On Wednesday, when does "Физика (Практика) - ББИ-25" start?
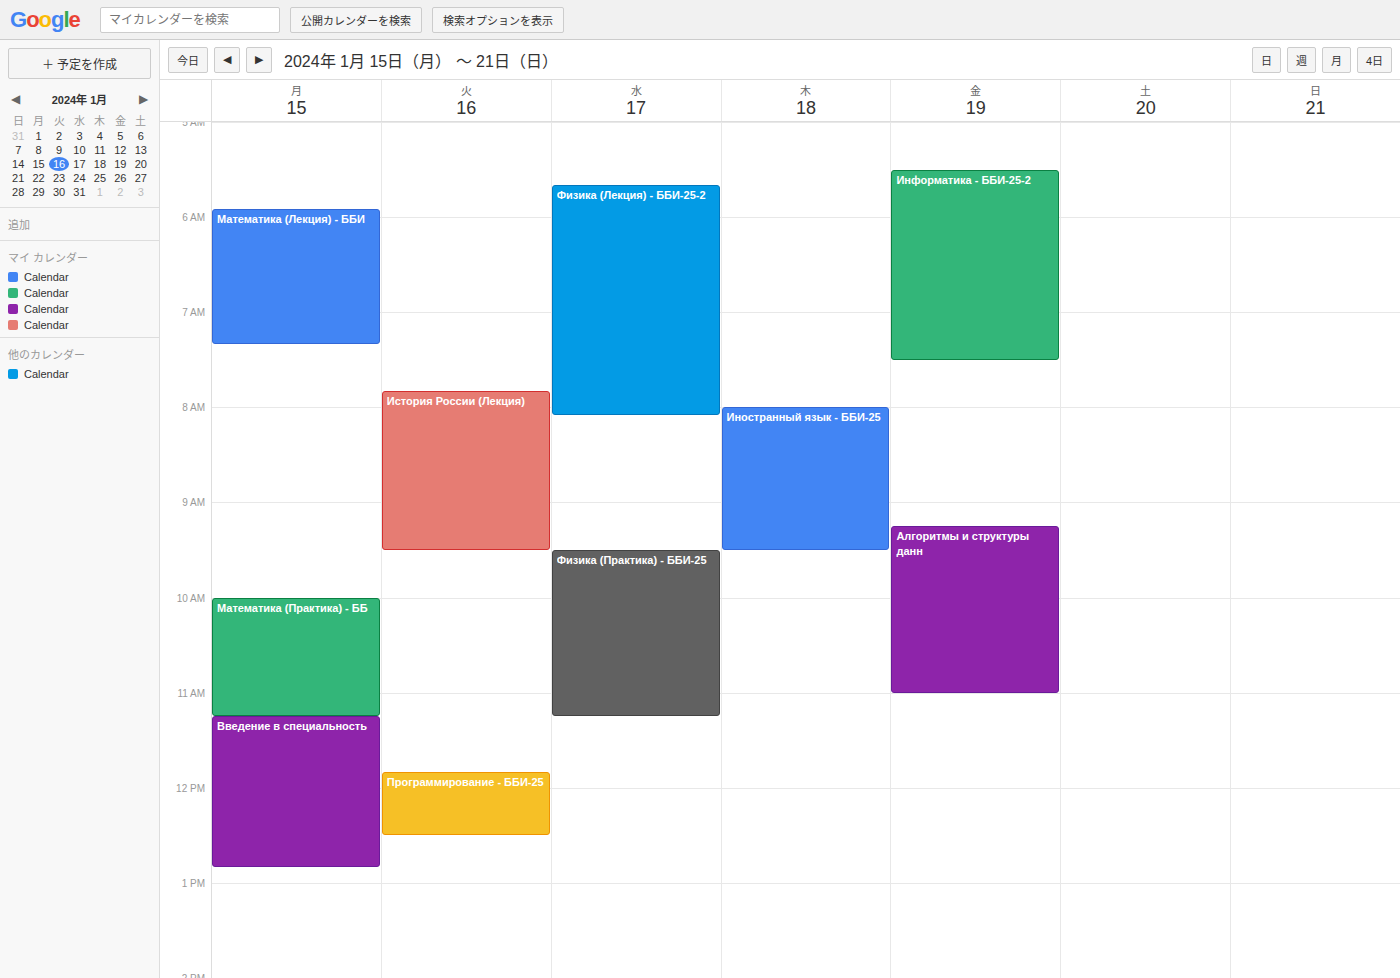
9:30 AM